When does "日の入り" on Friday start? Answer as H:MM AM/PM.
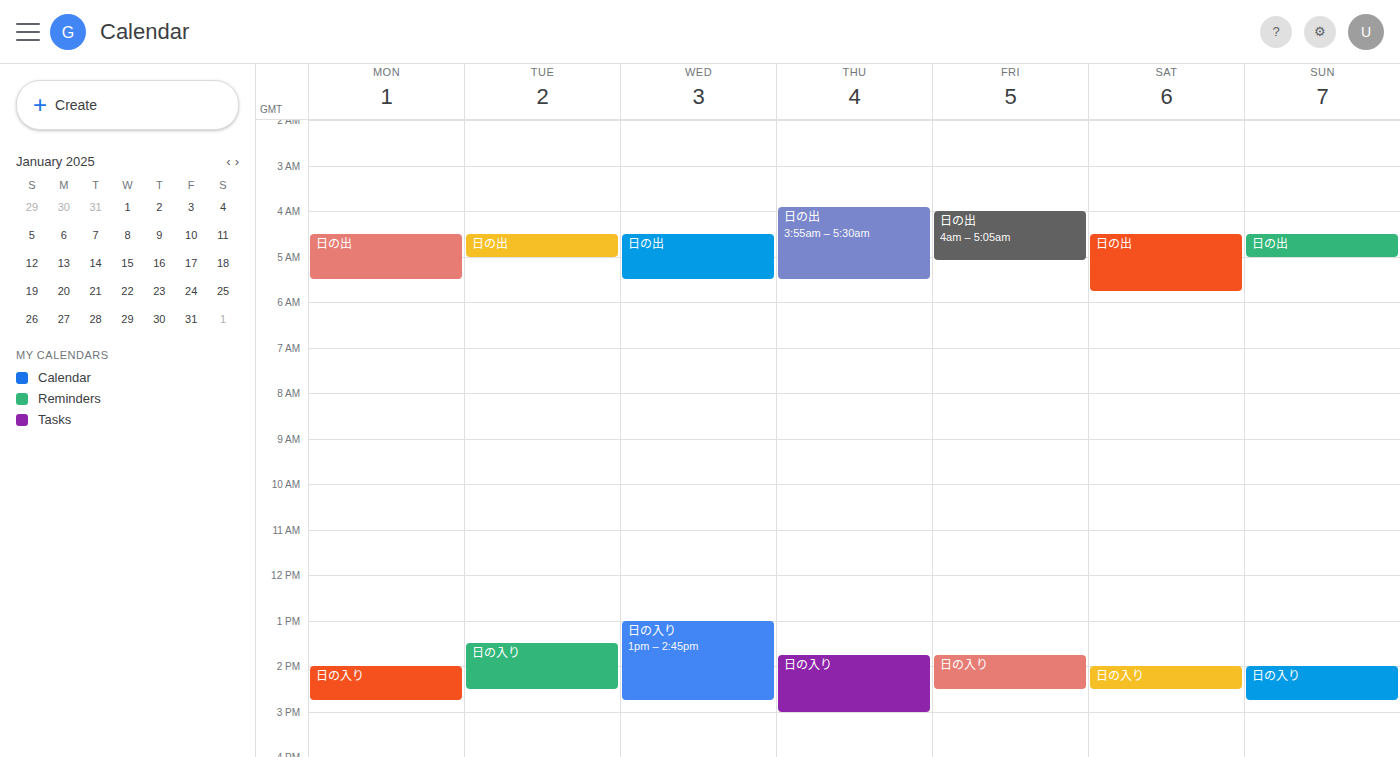
1:45 PM